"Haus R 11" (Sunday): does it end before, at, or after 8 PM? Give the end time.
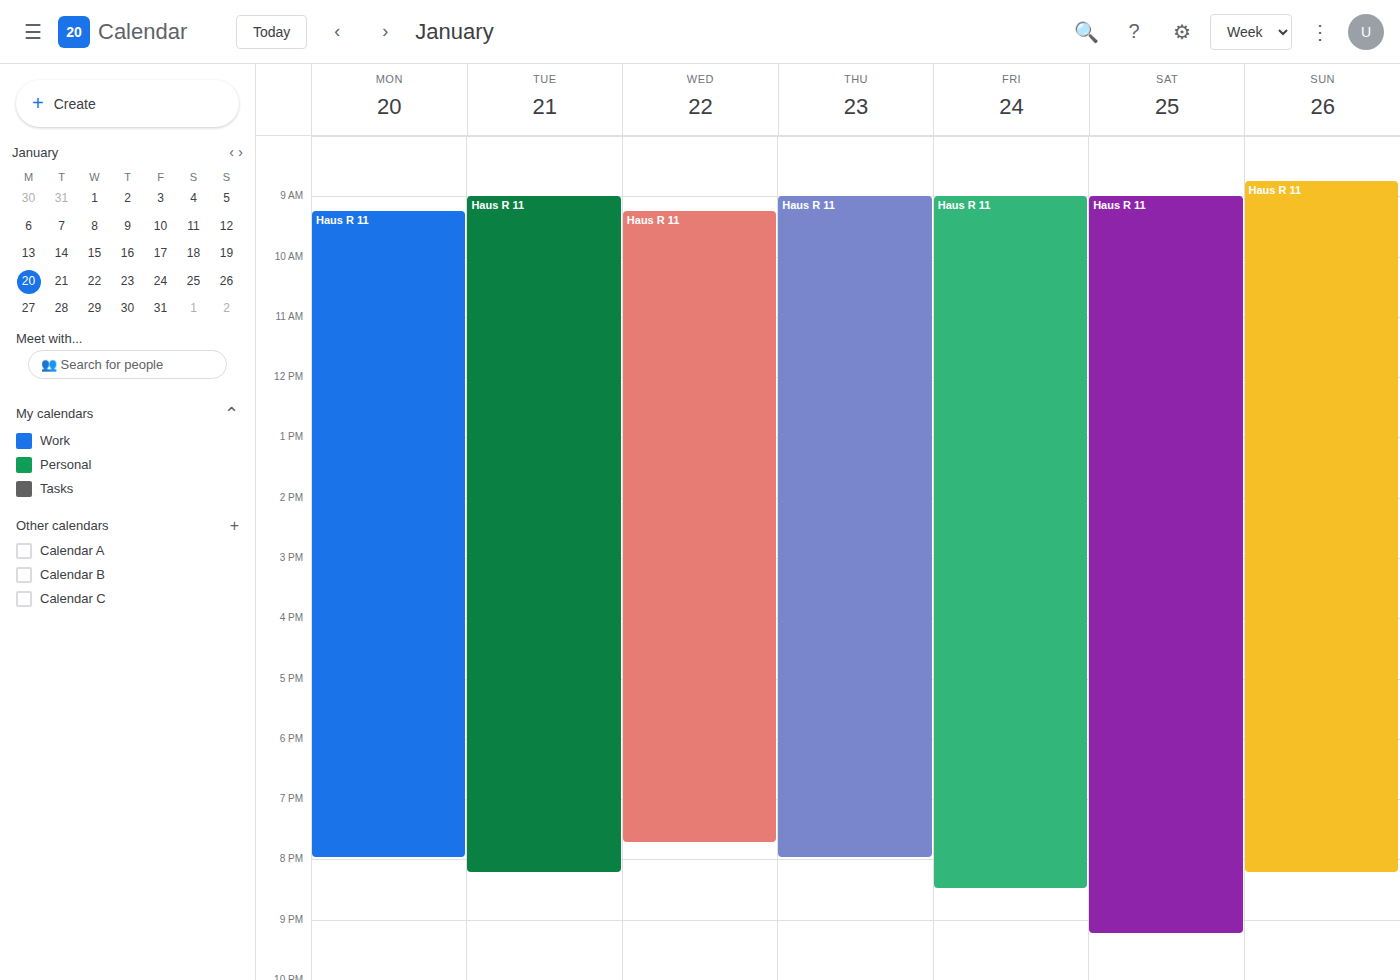
8:15 PM -- after 8 PM, 15 minutes below the 8 PM line.